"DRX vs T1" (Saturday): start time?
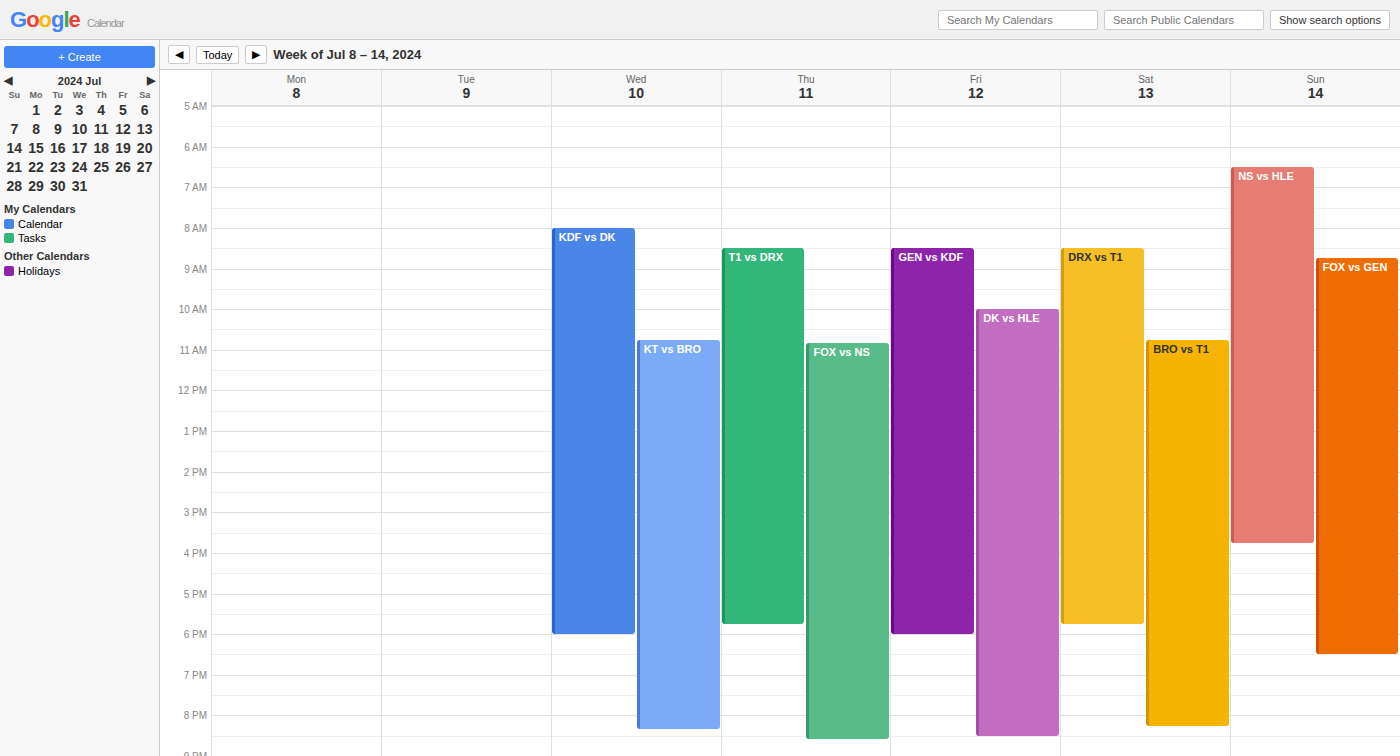
8:30 AM